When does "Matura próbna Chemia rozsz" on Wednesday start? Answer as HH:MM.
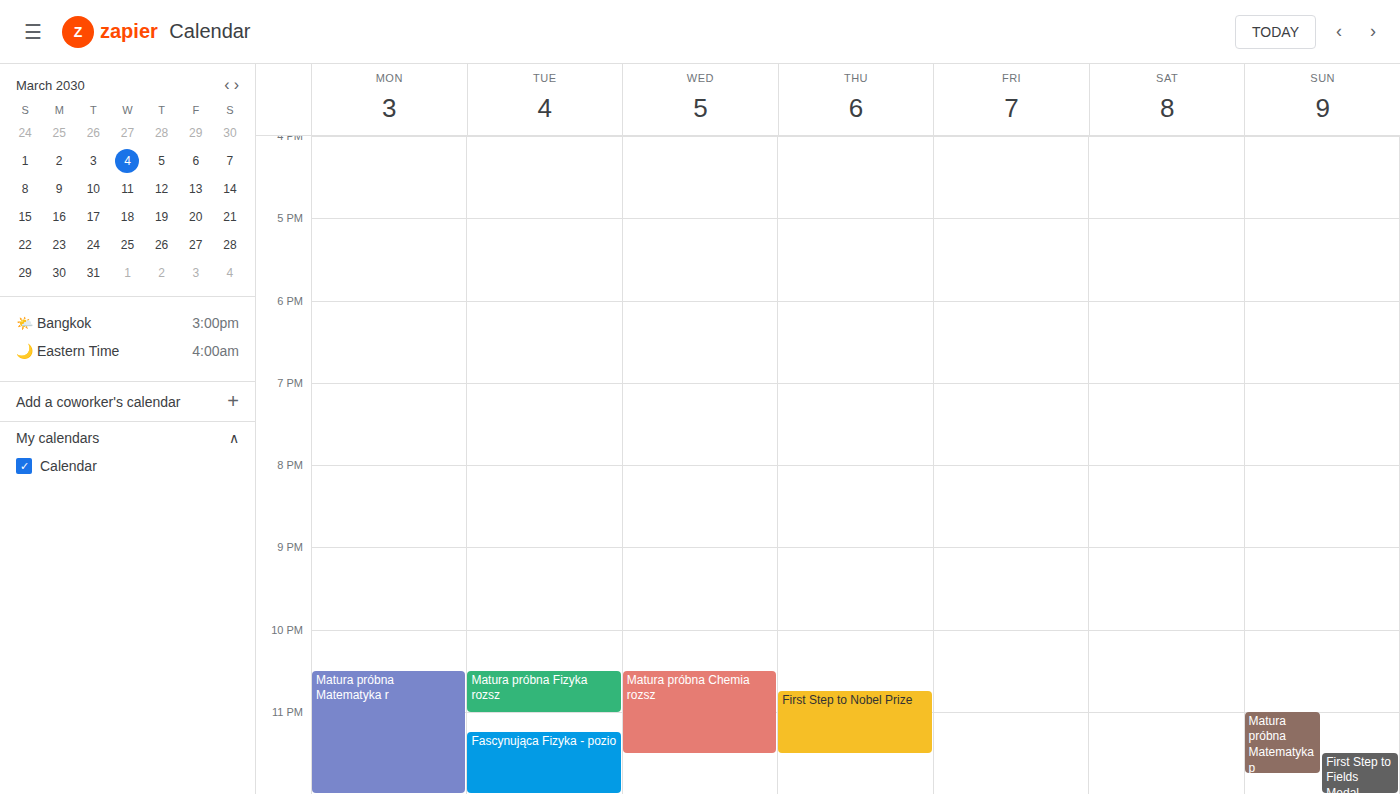
22:30